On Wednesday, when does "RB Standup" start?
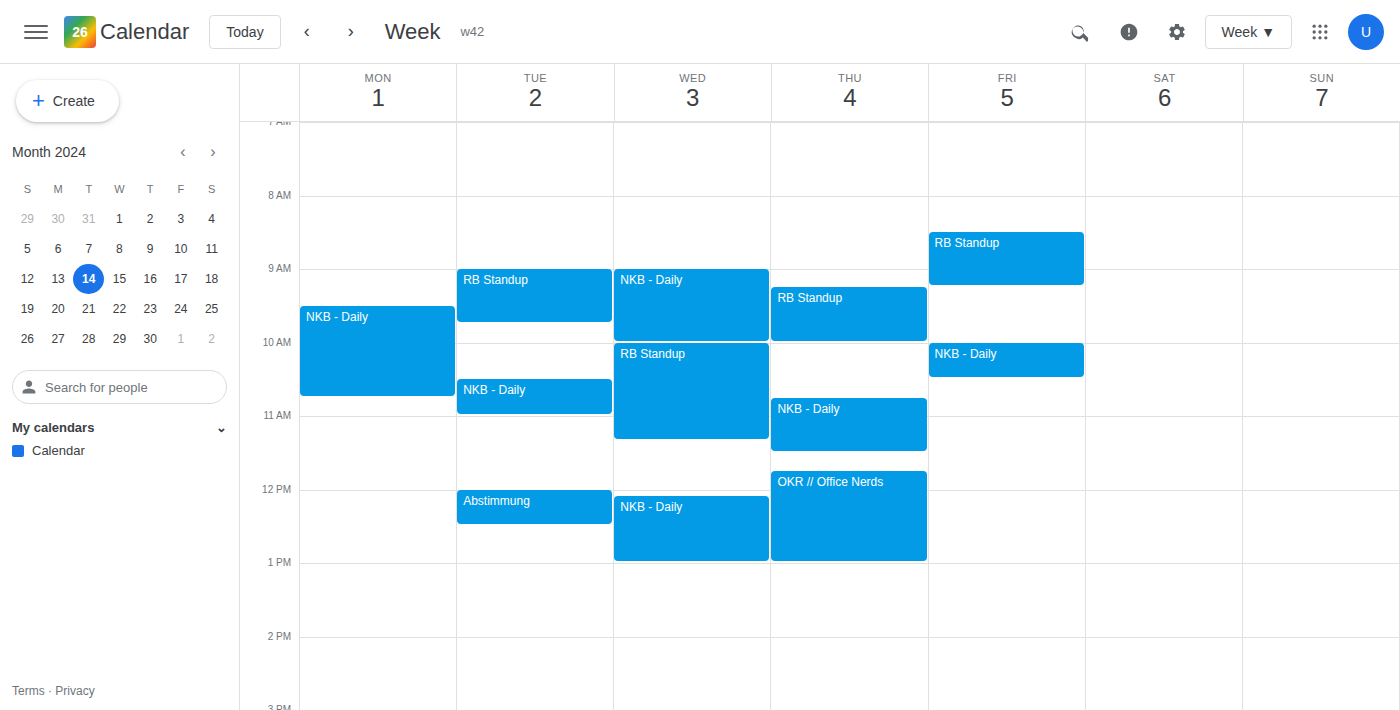
10:00